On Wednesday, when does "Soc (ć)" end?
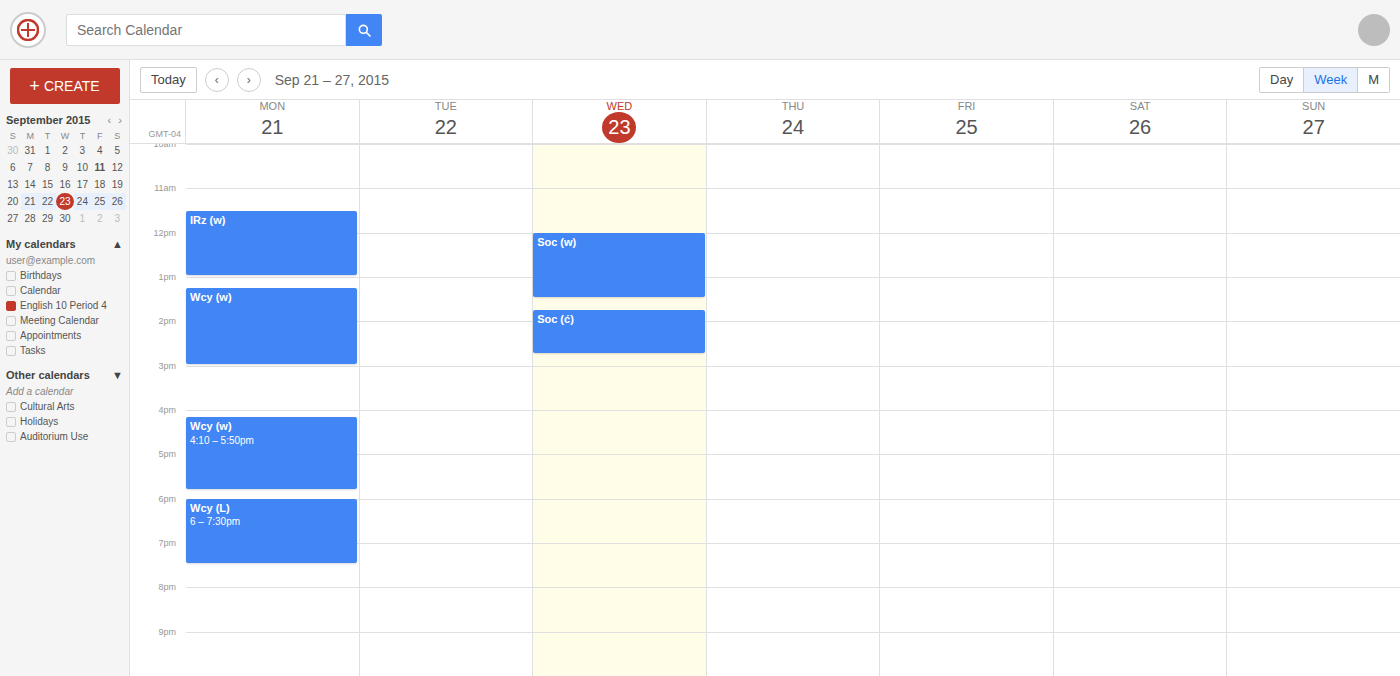
2:45 PM